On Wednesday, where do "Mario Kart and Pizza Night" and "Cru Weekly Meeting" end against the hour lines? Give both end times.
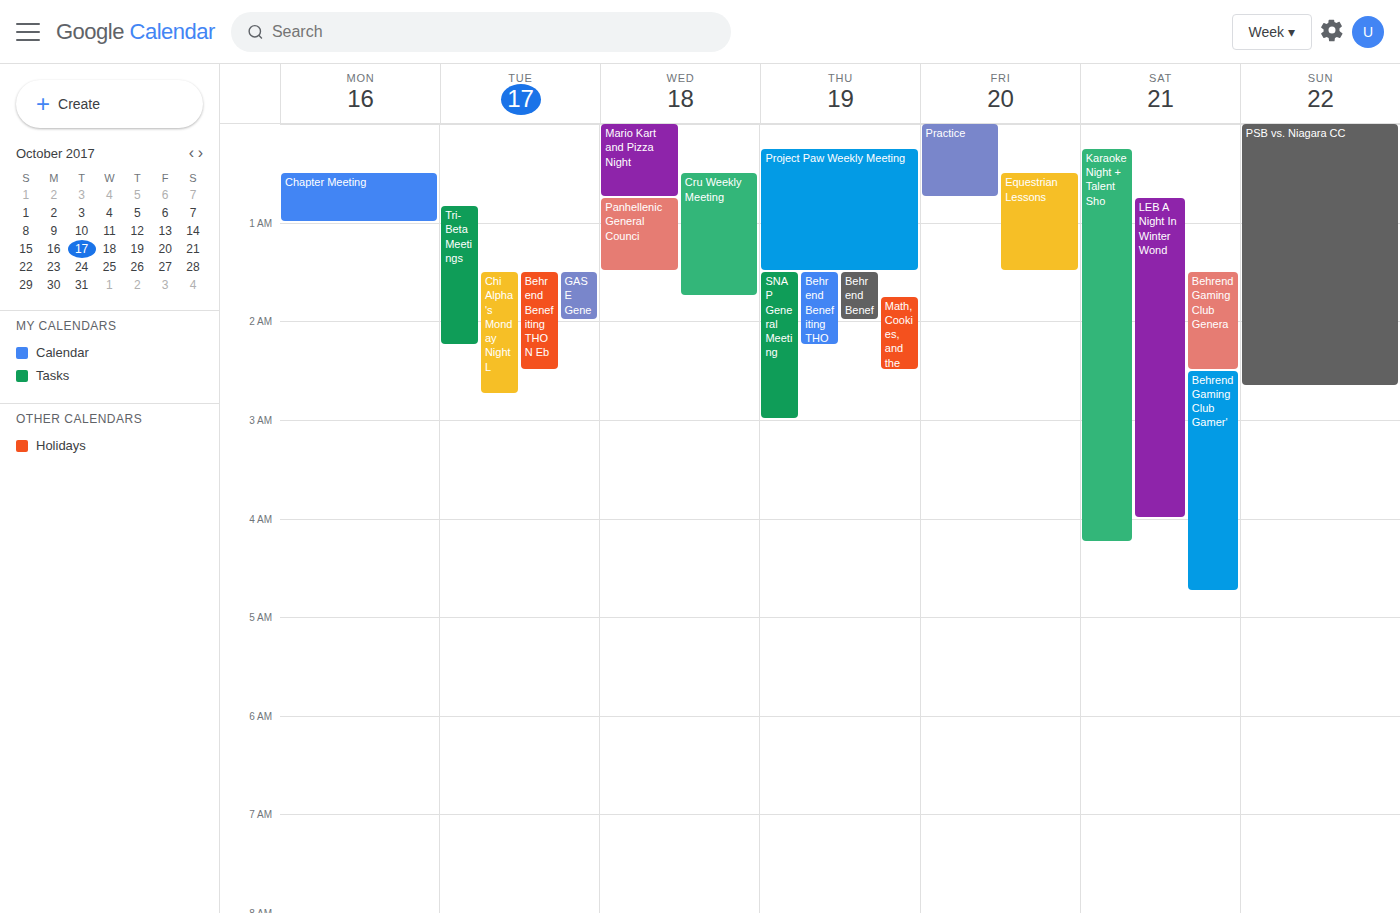
"Mario Kart and Pizza Night": 12:45 AM, neither: three quarters of the way from the 12 AM line to the 1 AM line. "Cru Weekly Meeting": 1:45 AM, neither: three quarters of the way from the 1 AM line to the 2 AM line.